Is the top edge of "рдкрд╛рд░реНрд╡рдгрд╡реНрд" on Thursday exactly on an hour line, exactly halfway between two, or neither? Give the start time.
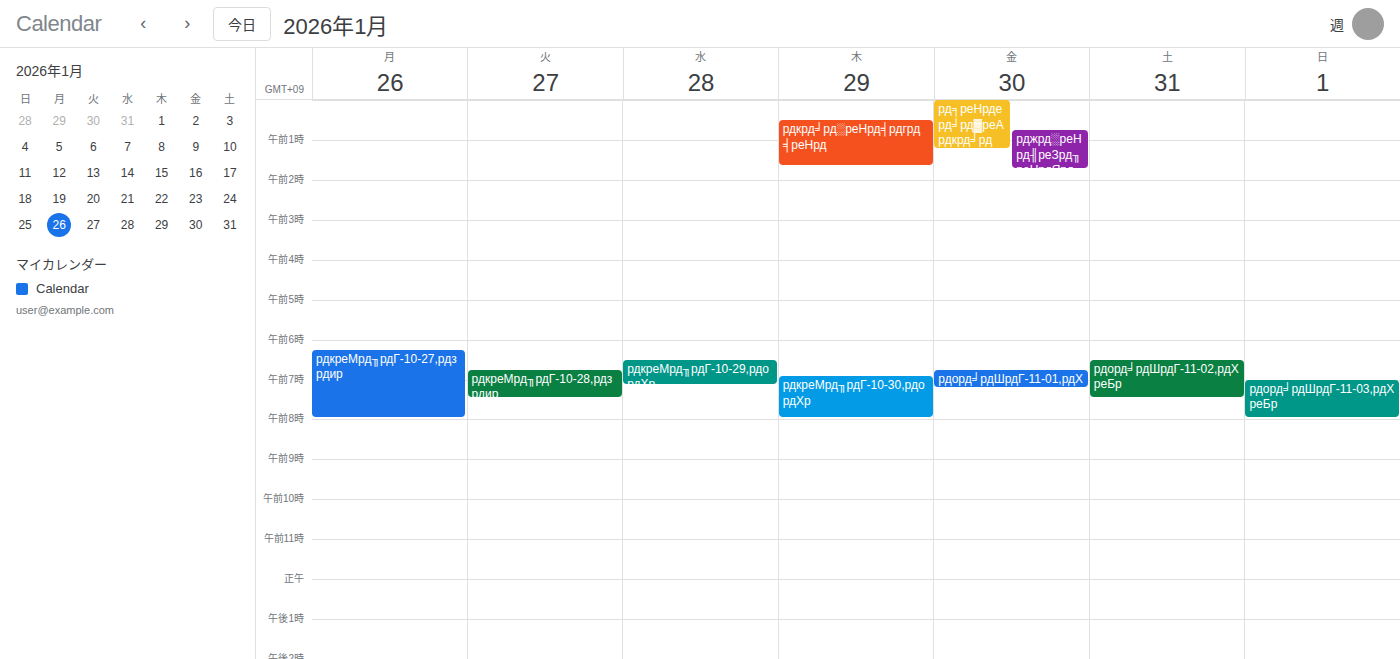
12:30 AM -- halfway between the 12 AM and 1 AM lines.